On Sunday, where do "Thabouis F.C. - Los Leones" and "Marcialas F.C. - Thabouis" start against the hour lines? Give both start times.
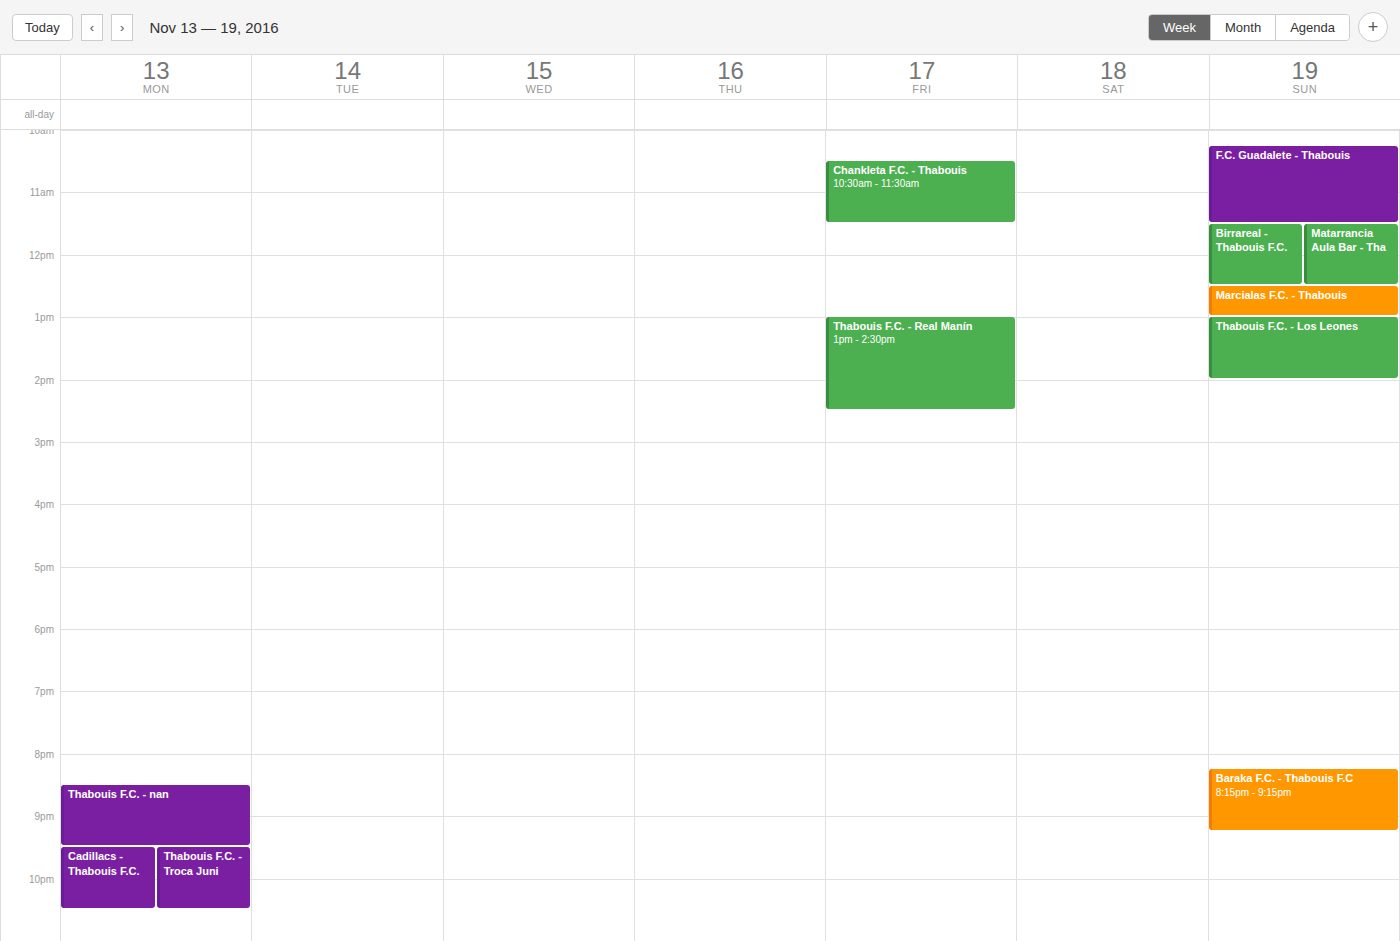
"Thabouis F.C. - Los Leones": 13:00, exactly on the 13:00 line. "Marcialas F.C. - Thabouis": 12:30, halfway between the 12:00 and 13:00 lines.